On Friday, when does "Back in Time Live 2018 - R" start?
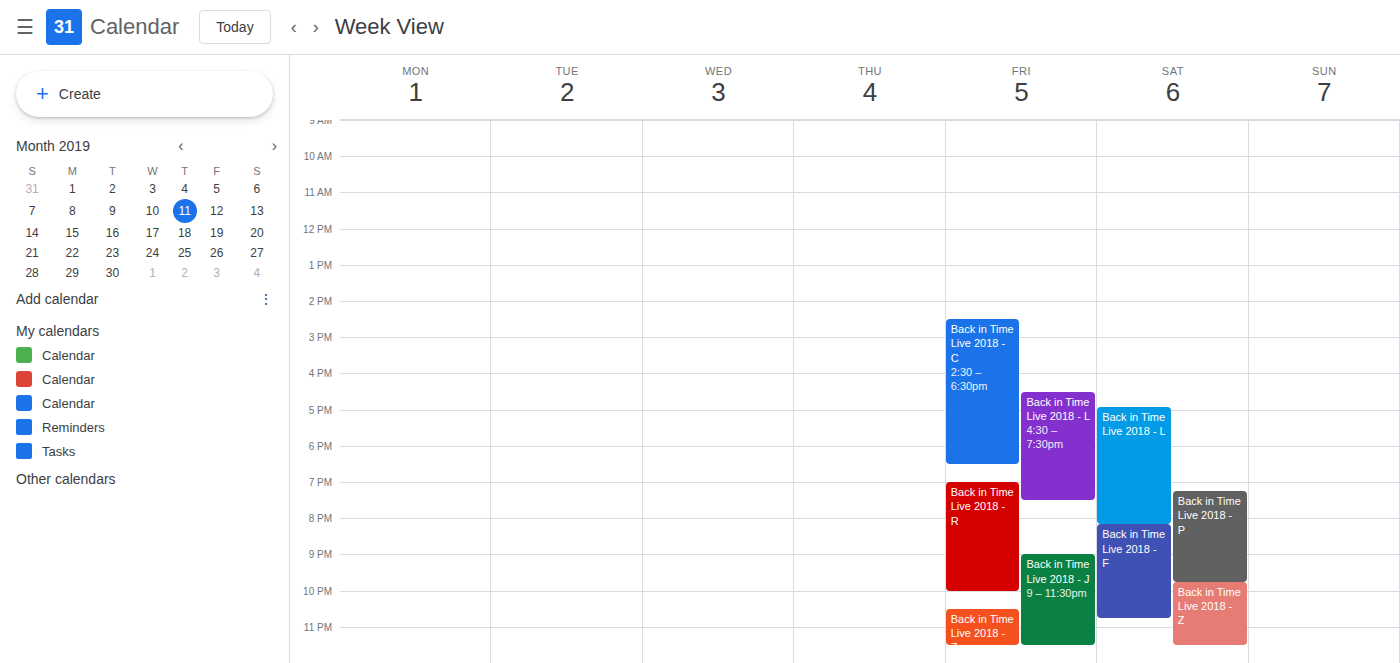
19:00